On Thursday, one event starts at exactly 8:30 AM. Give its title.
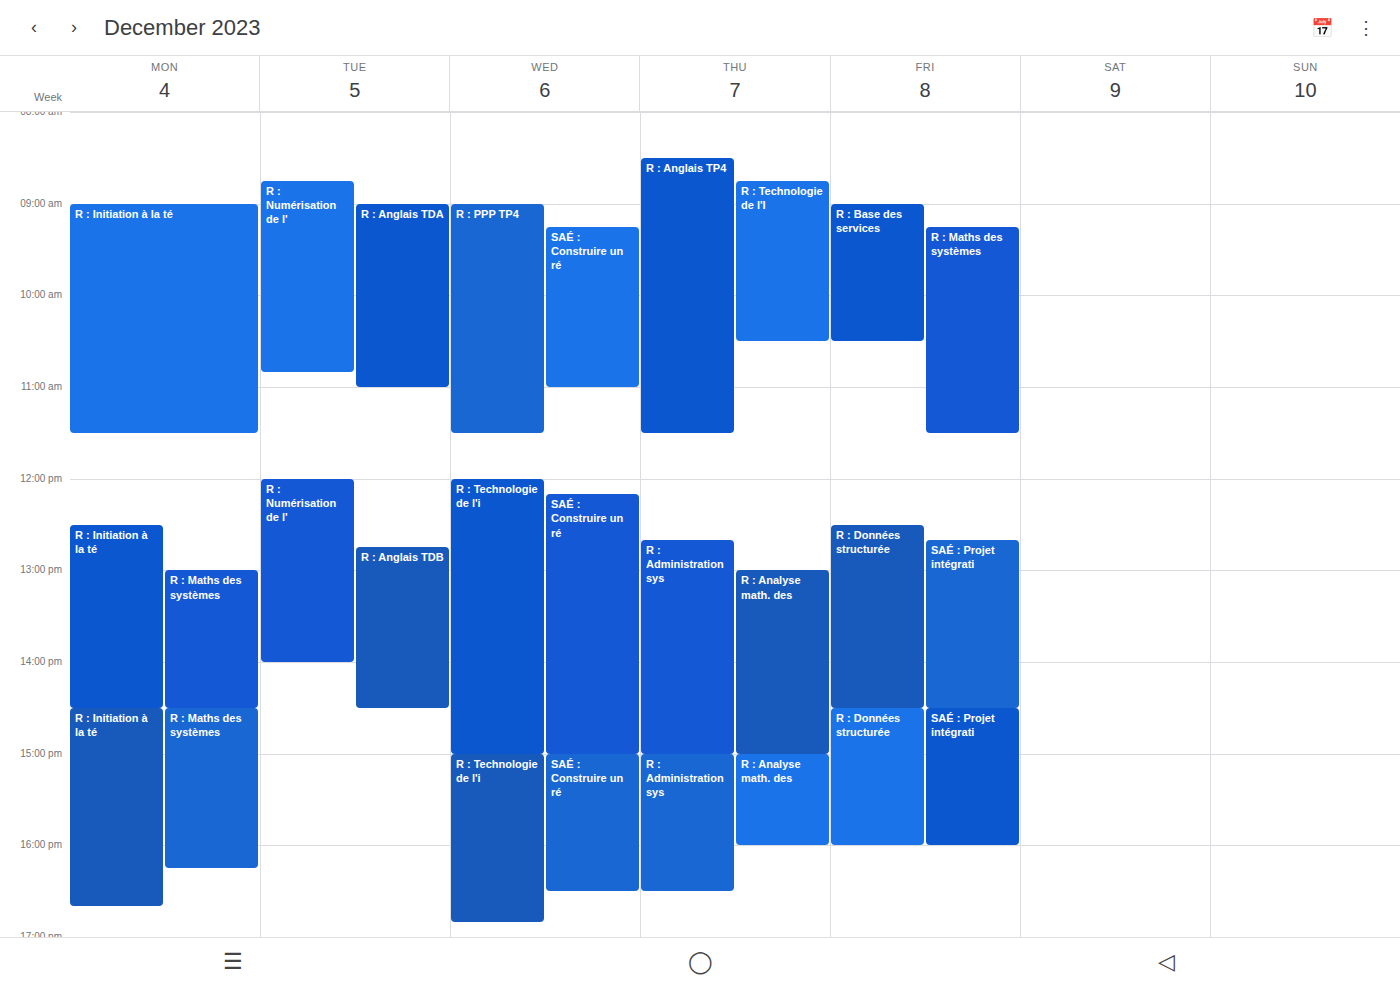
"R : Anglais TP4"